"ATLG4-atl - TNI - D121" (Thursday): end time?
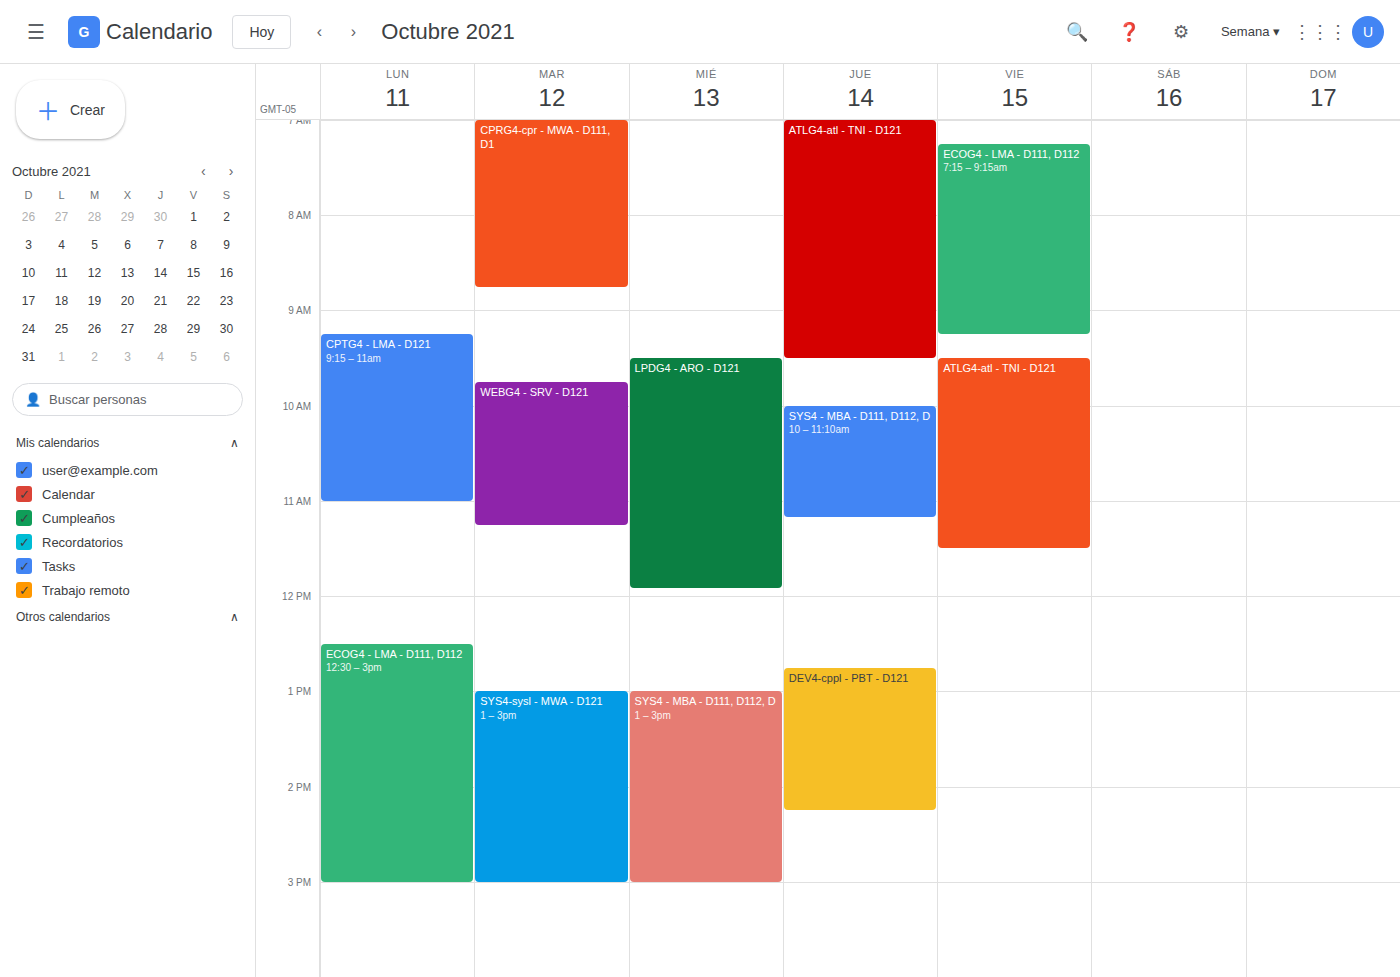
9:30 AM